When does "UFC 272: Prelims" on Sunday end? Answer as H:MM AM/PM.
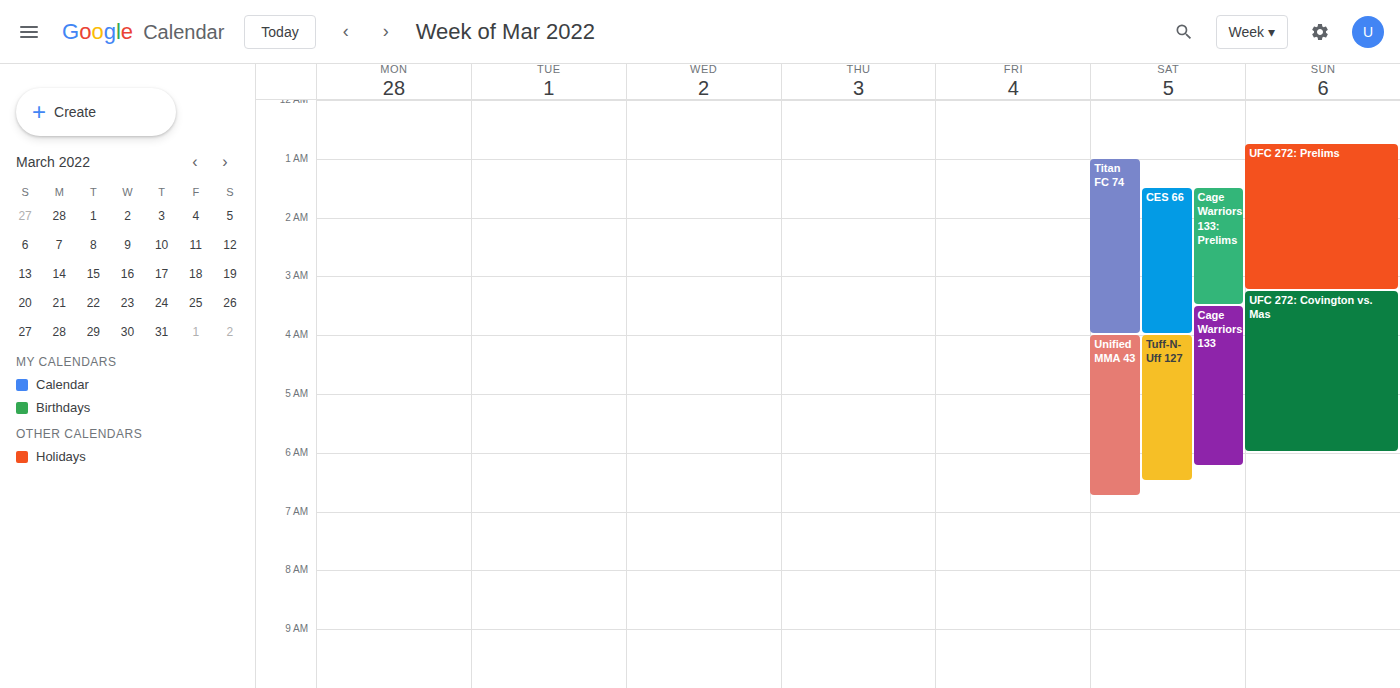
3:15 AM